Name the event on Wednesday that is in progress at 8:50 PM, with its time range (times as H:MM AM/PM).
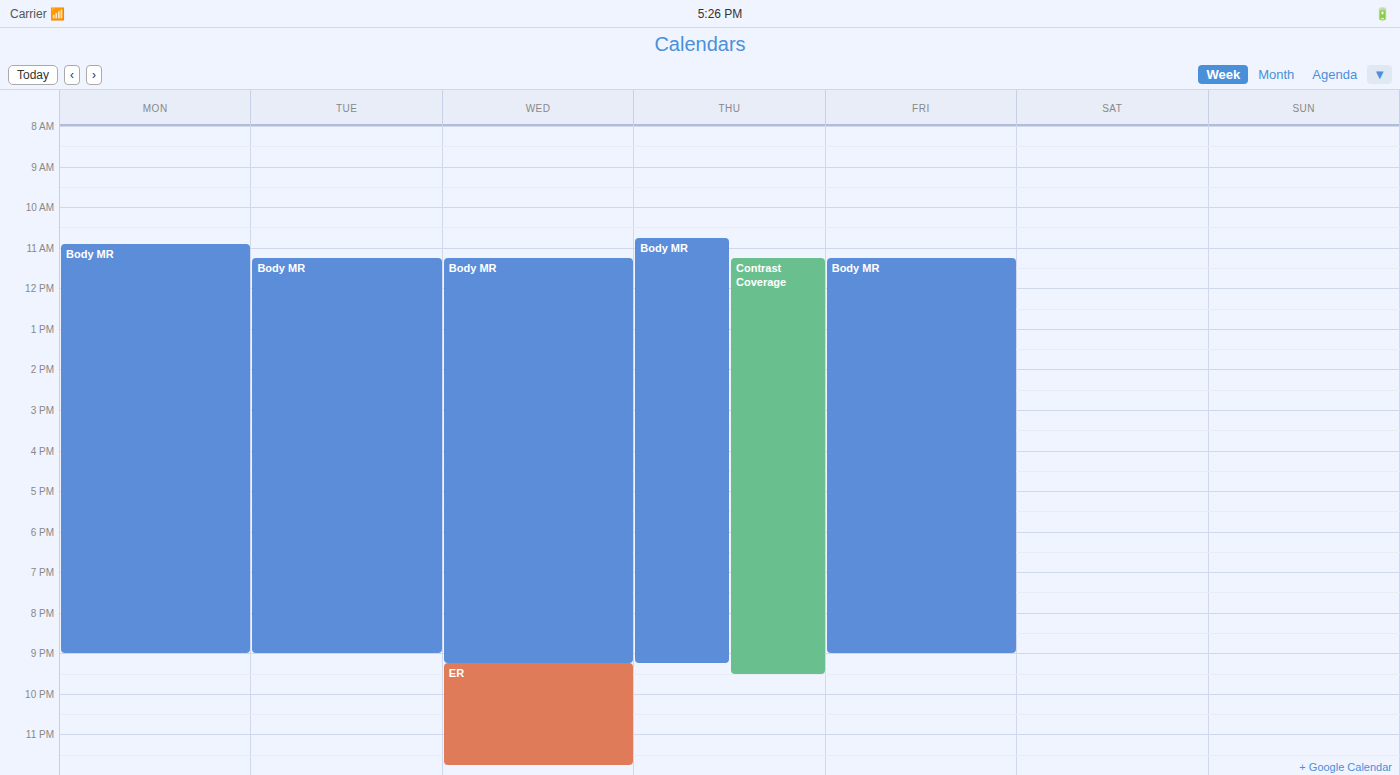
"Body MR", 11:15 AM to 9:15 PM